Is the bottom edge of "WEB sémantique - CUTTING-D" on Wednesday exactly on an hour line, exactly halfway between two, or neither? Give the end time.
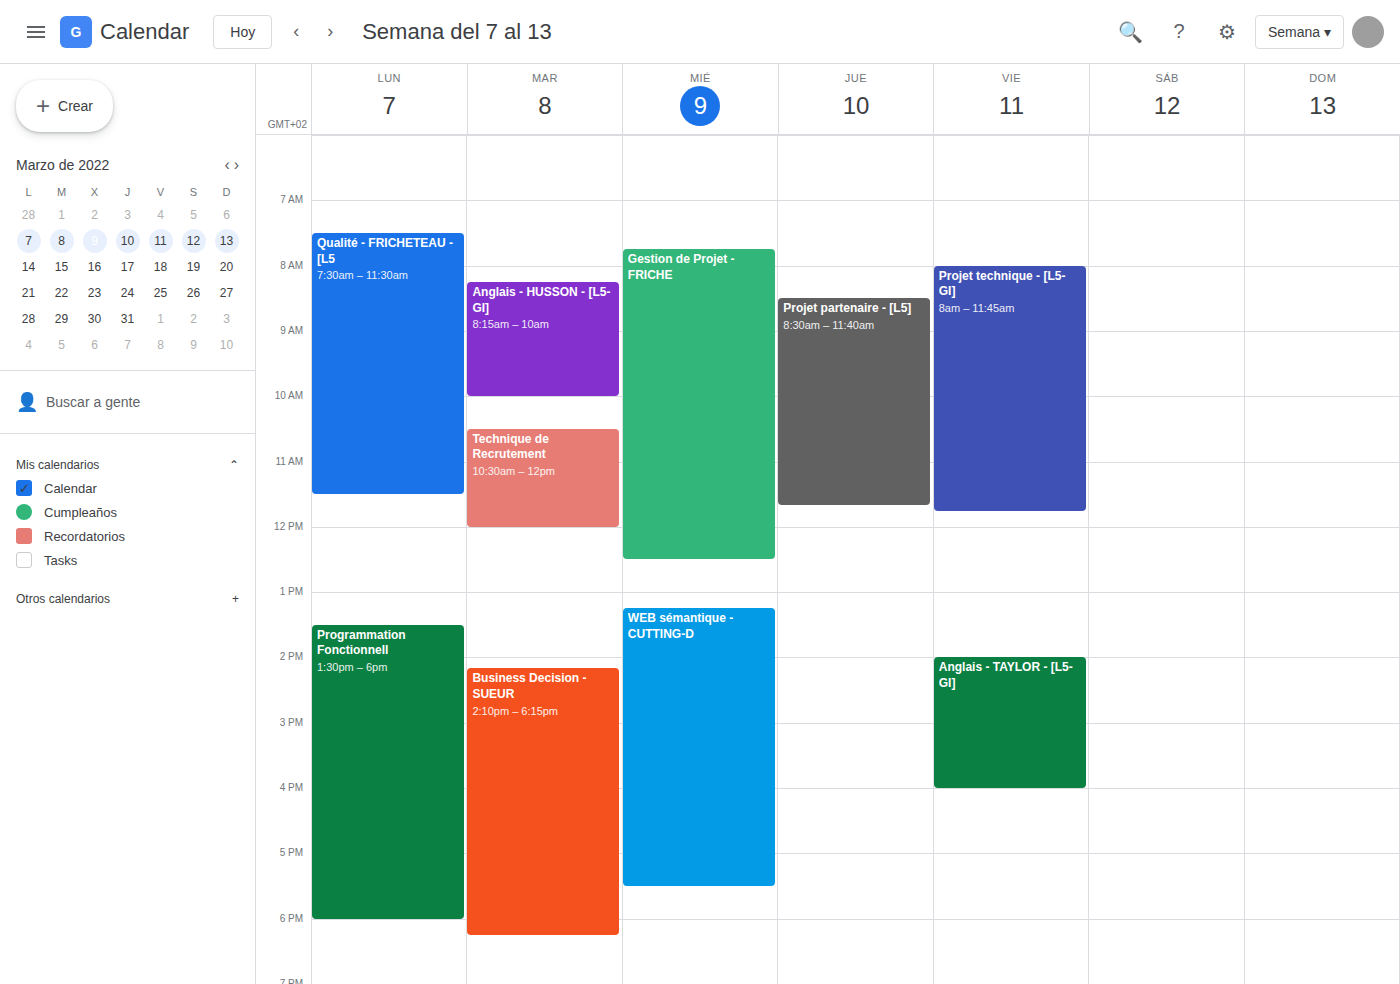
5:30 PM -- halfway between the 5 PM and 6 PM lines.